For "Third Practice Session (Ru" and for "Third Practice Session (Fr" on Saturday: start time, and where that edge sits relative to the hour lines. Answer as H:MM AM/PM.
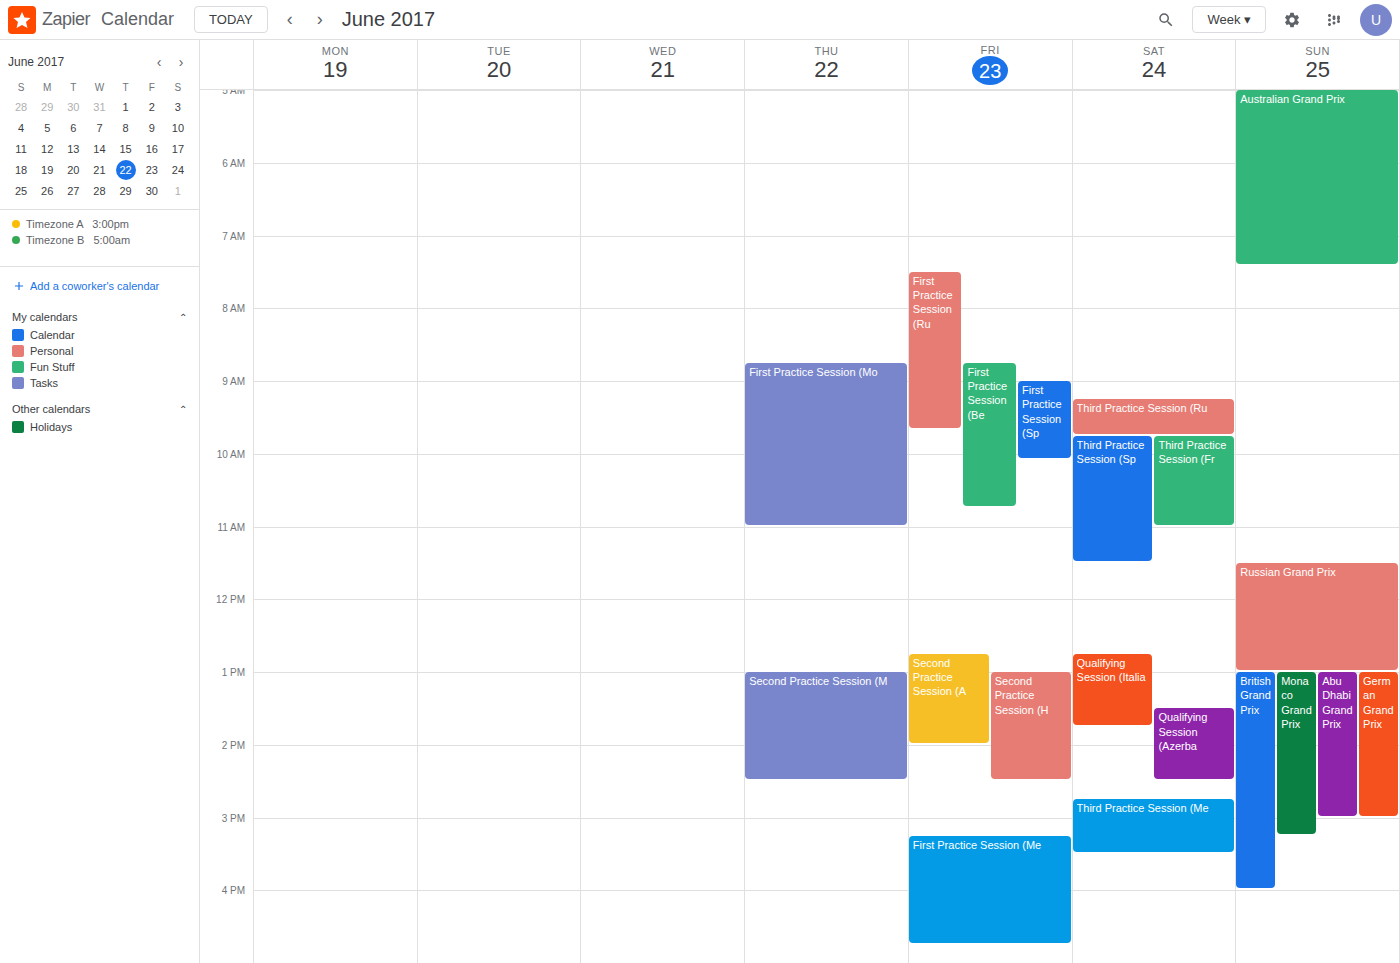
"Third Practice Session (Ru": 9:15 AM, neither: a quarter of the way from the 9 AM line to the 10 AM line. "Third Practice Session (Fr": 9:45 AM, neither: three quarters of the way from the 9 AM line to the 10 AM line.